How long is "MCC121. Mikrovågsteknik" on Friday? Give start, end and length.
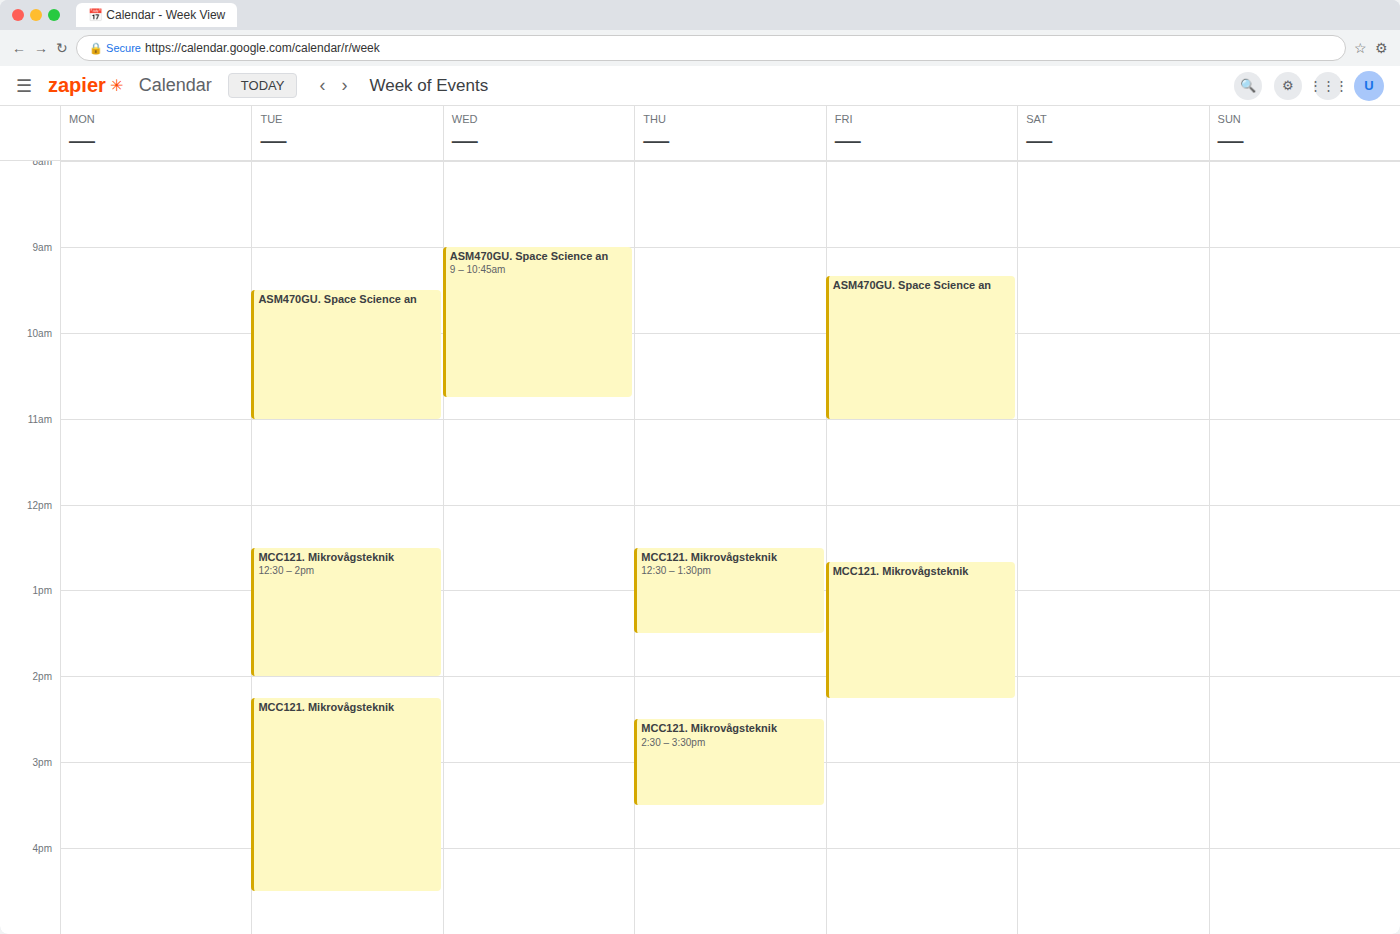
12:40 PM to 2:15 PM, 1 hour 35 minutes